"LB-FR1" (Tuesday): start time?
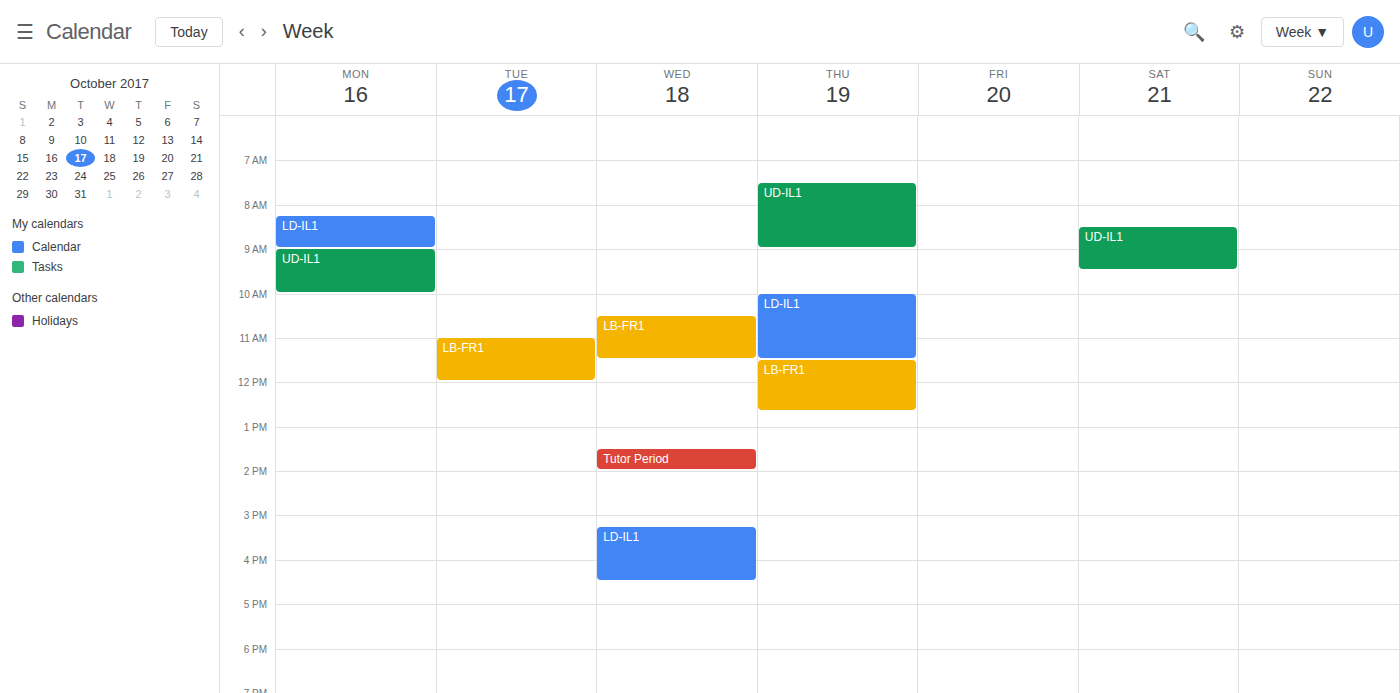
11:00